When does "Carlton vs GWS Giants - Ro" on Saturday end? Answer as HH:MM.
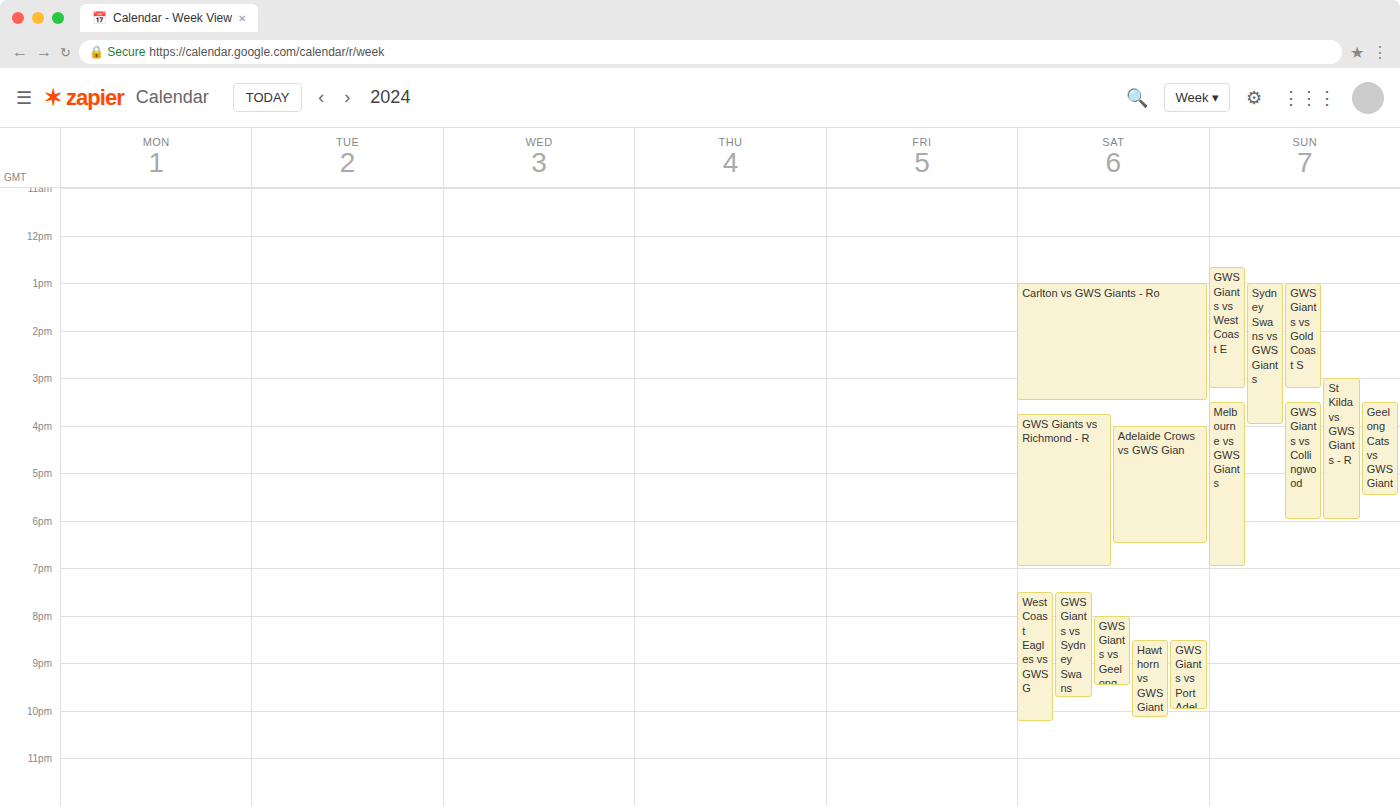
15:30